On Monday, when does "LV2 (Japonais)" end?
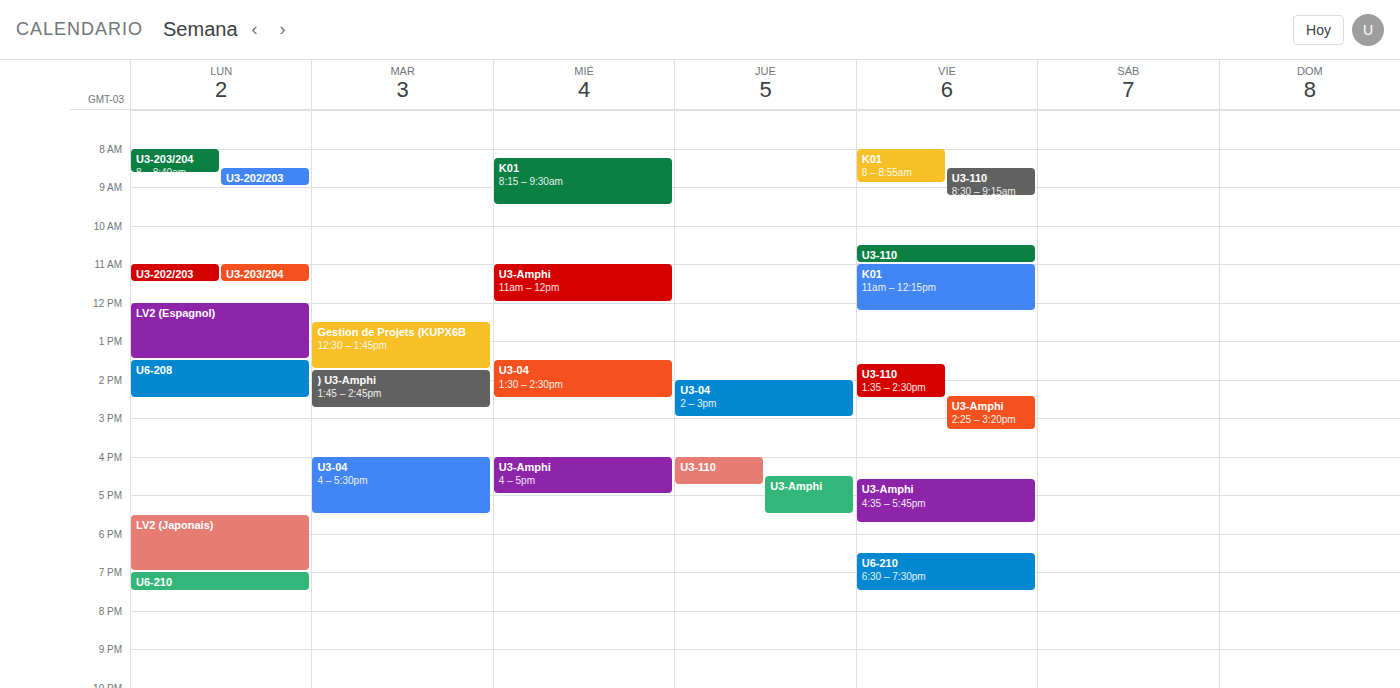
7:00 PM